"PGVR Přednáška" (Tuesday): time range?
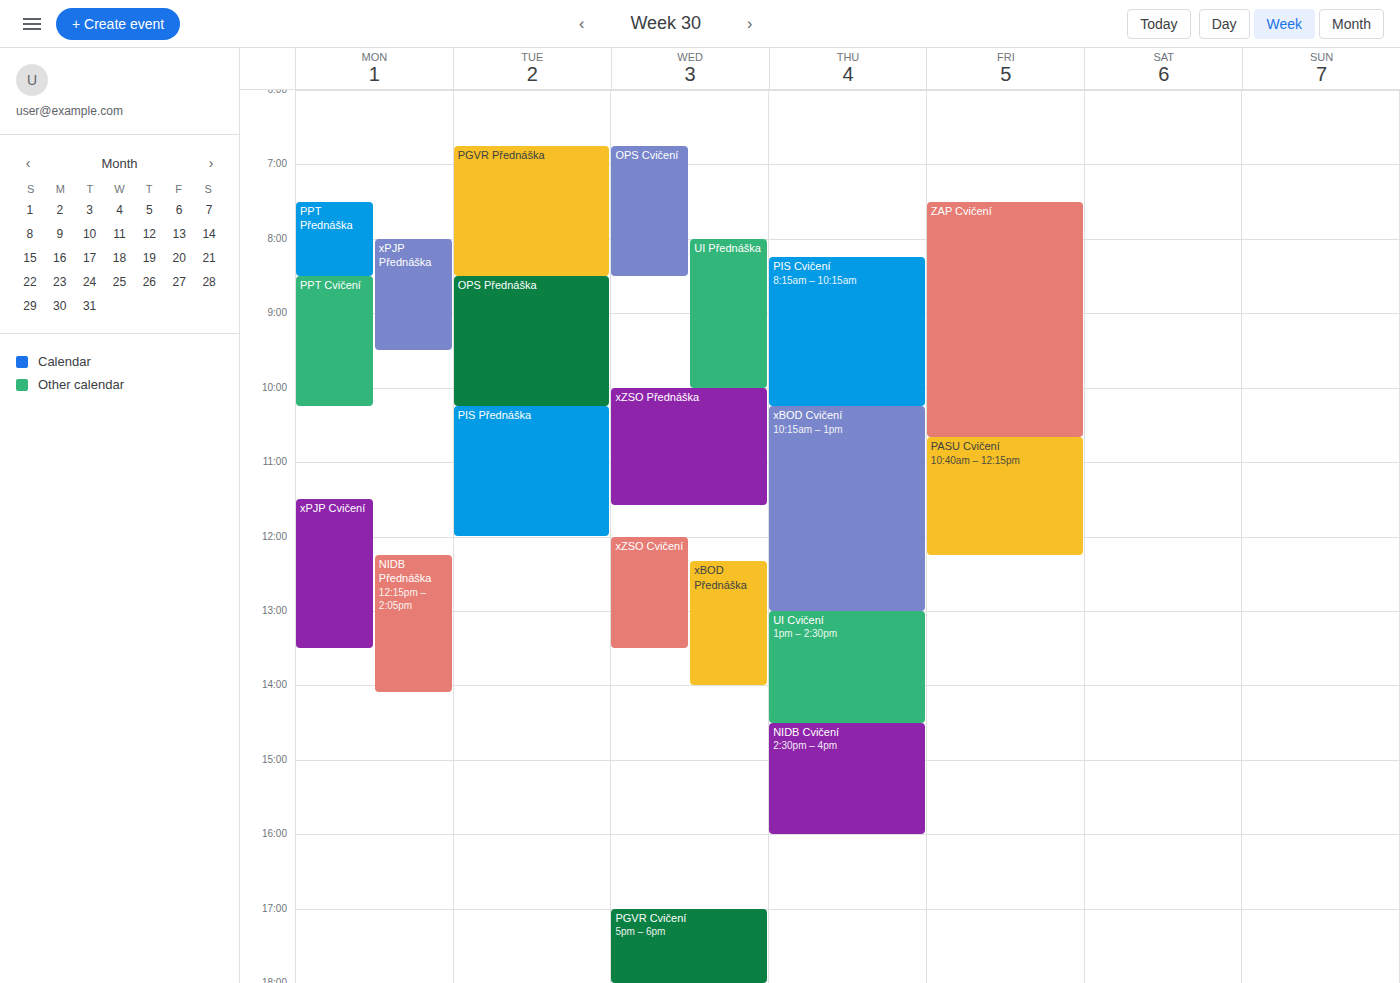
6:45 AM to 8:30 AM